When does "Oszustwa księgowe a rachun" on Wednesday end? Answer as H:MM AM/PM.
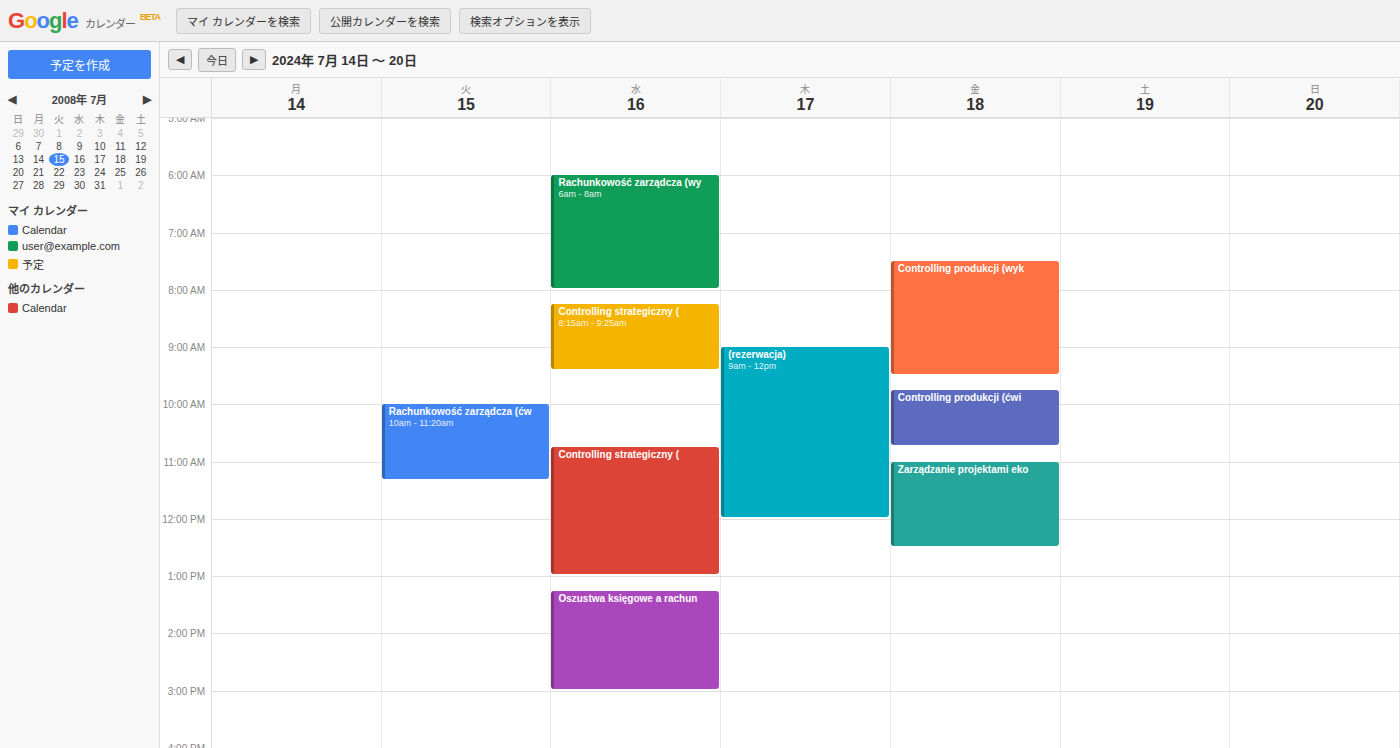
3:00 PM